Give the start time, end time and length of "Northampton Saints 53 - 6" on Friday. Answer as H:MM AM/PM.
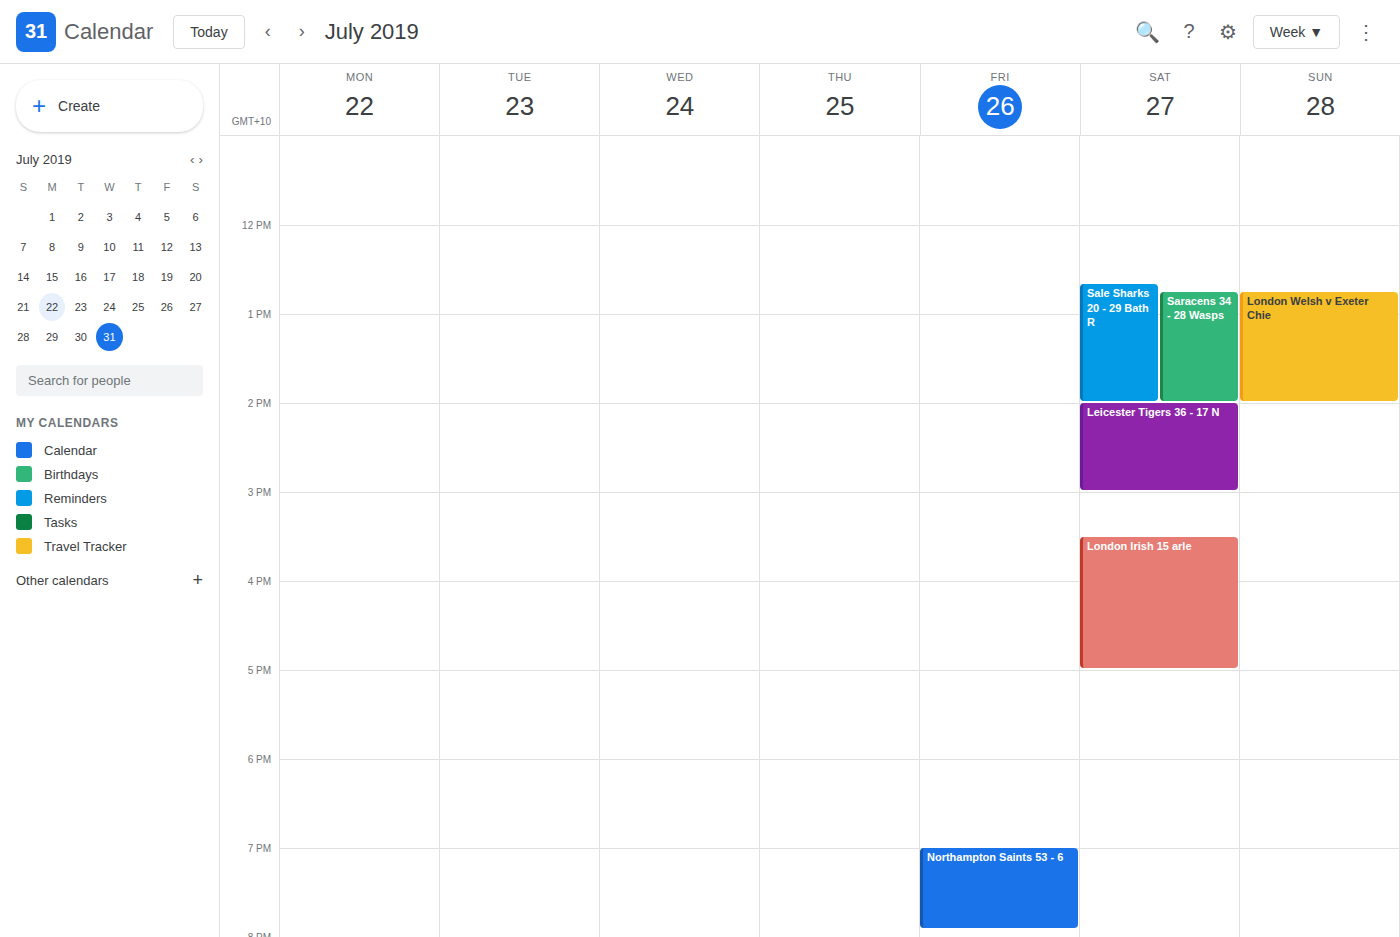
7:00 PM to 7:55 PM, 55 minutes